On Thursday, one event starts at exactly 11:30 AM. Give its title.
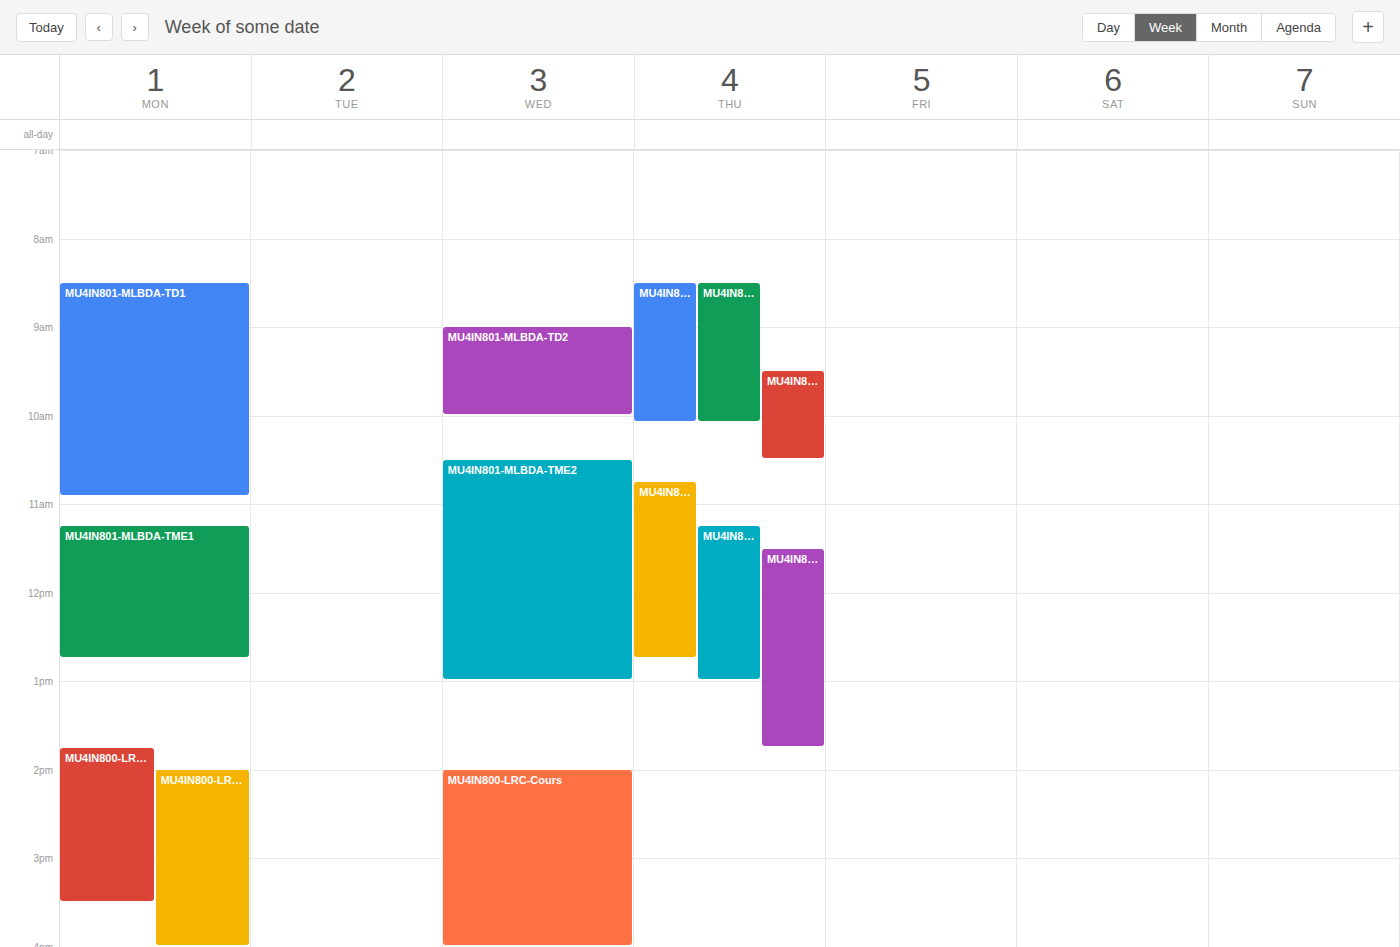
"MU4IN800-LRC-TD5"